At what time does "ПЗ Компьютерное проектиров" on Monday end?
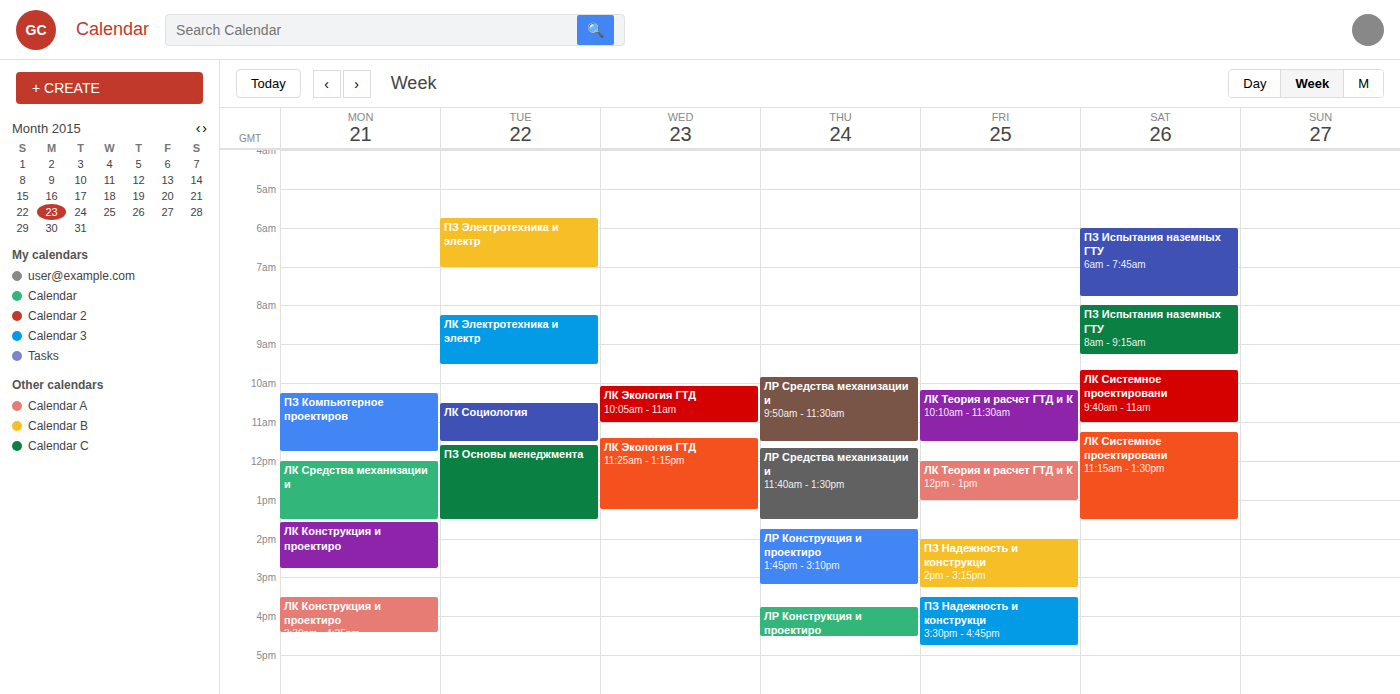
11:45 AM